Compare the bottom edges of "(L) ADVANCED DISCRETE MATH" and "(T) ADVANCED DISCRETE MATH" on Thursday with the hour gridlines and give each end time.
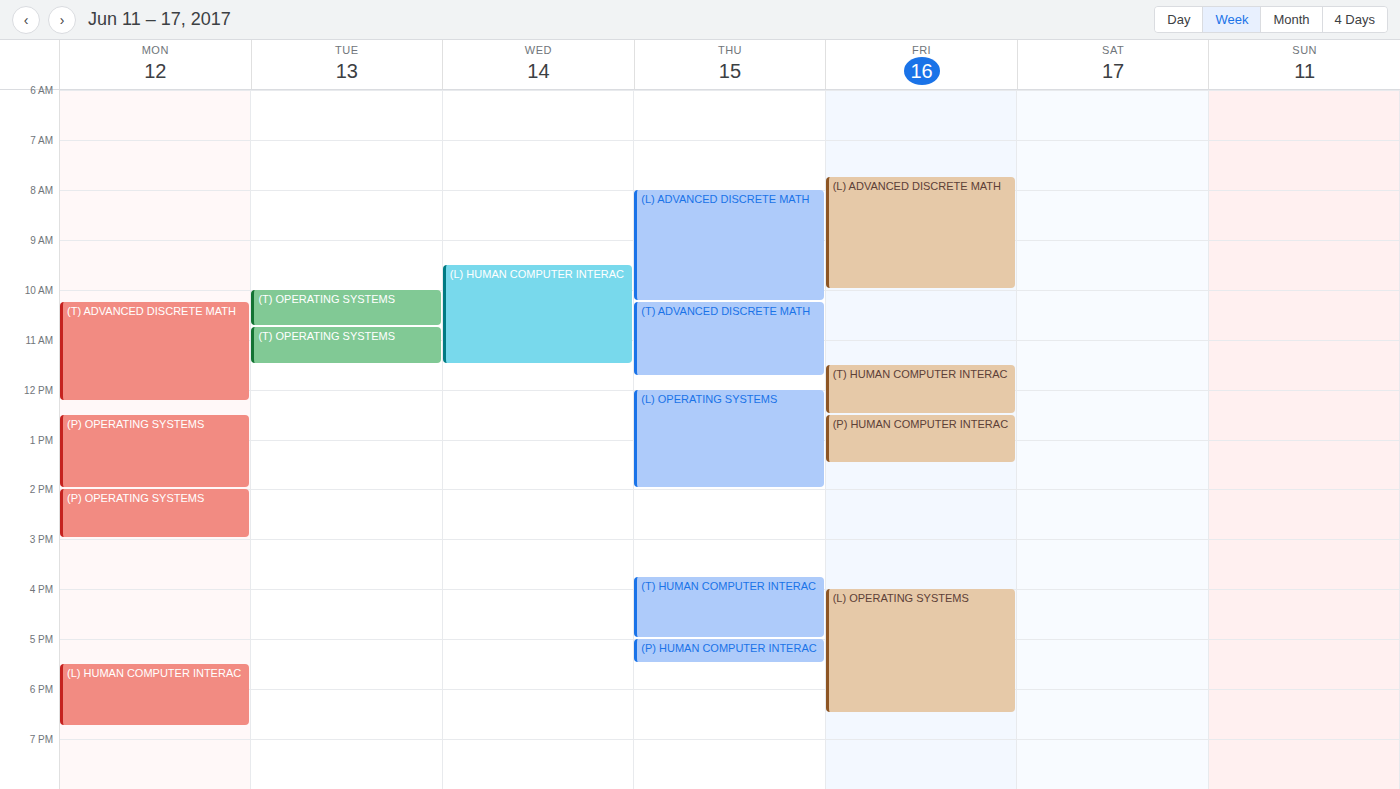
"(L) ADVANCED DISCRETE MATH": 10:15 AM, neither: a quarter of the way from the 10 AM line to the 11 AM line. "(T) ADVANCED DISCRETE MATH": 11:45 AM, neither: three quarters of the way from the 11 AM line to the 12 PM line.